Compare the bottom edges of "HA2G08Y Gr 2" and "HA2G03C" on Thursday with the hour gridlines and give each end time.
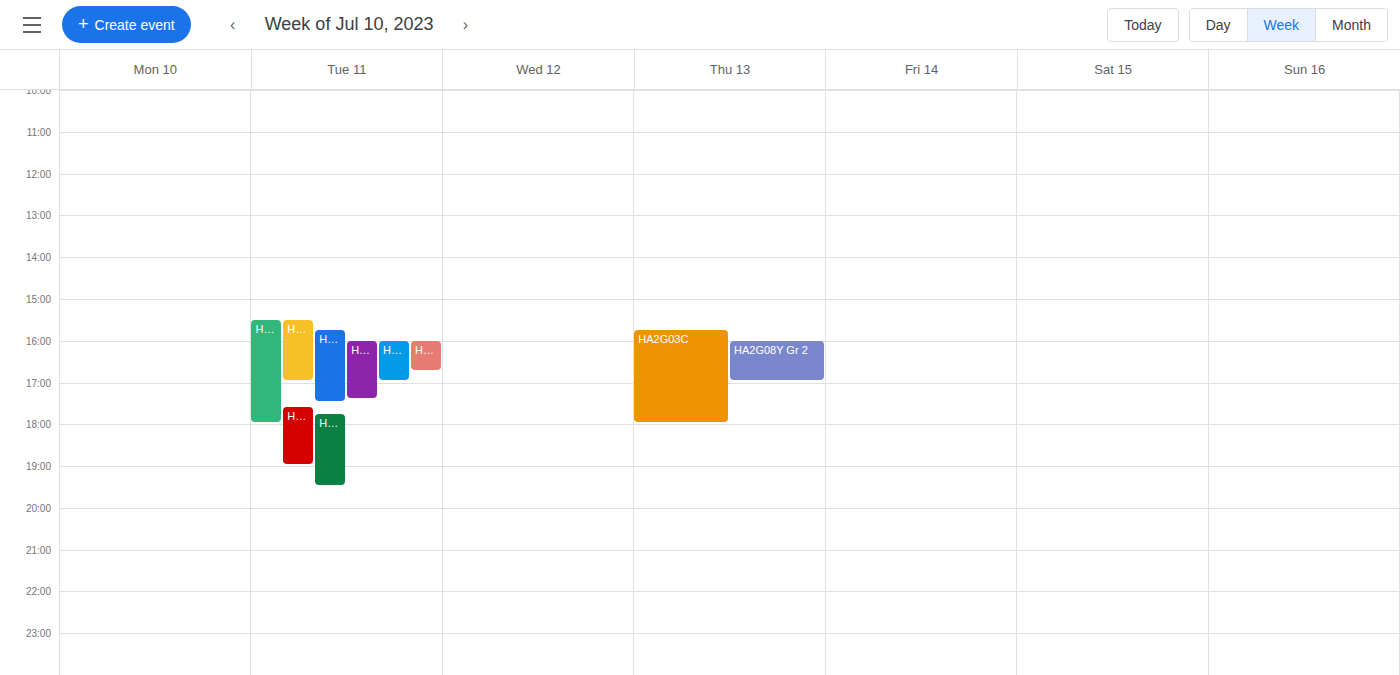
"HA2G08Y Gr 2": 5:00 PM, exactly on the 5 PM line. "HA2G03C": 6:00 PM, exactly on the 6 PM line.